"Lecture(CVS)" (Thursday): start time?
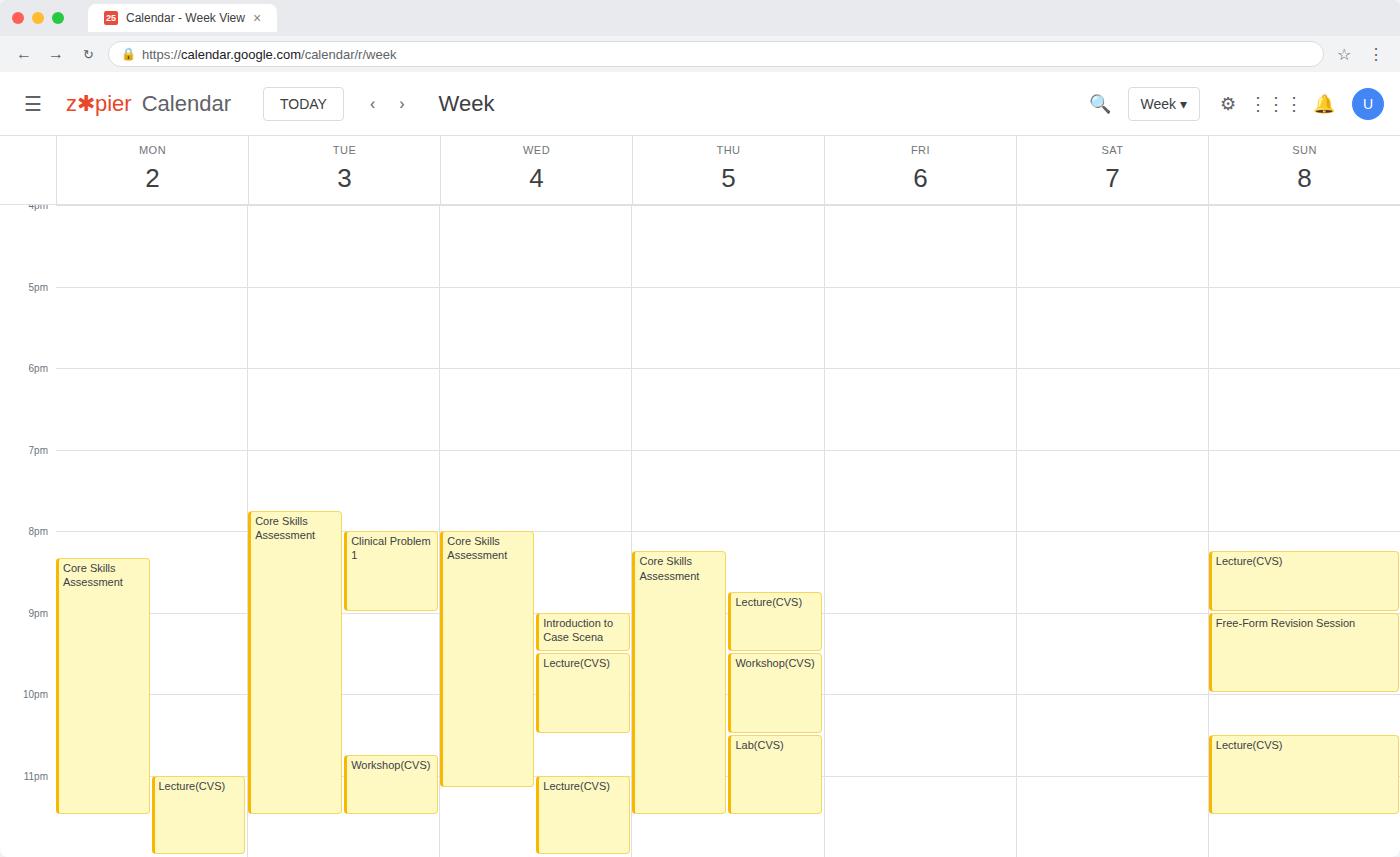
20:45